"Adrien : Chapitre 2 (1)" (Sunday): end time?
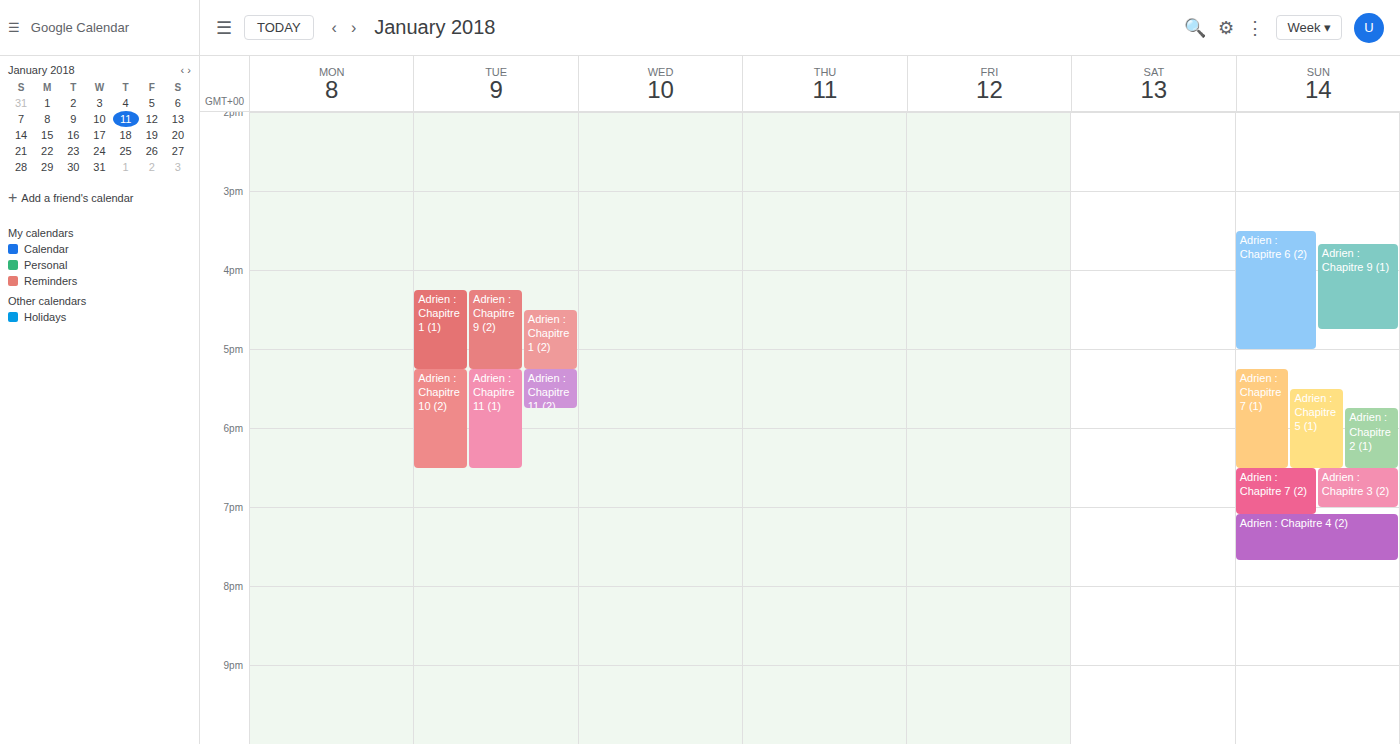
6:30 PM